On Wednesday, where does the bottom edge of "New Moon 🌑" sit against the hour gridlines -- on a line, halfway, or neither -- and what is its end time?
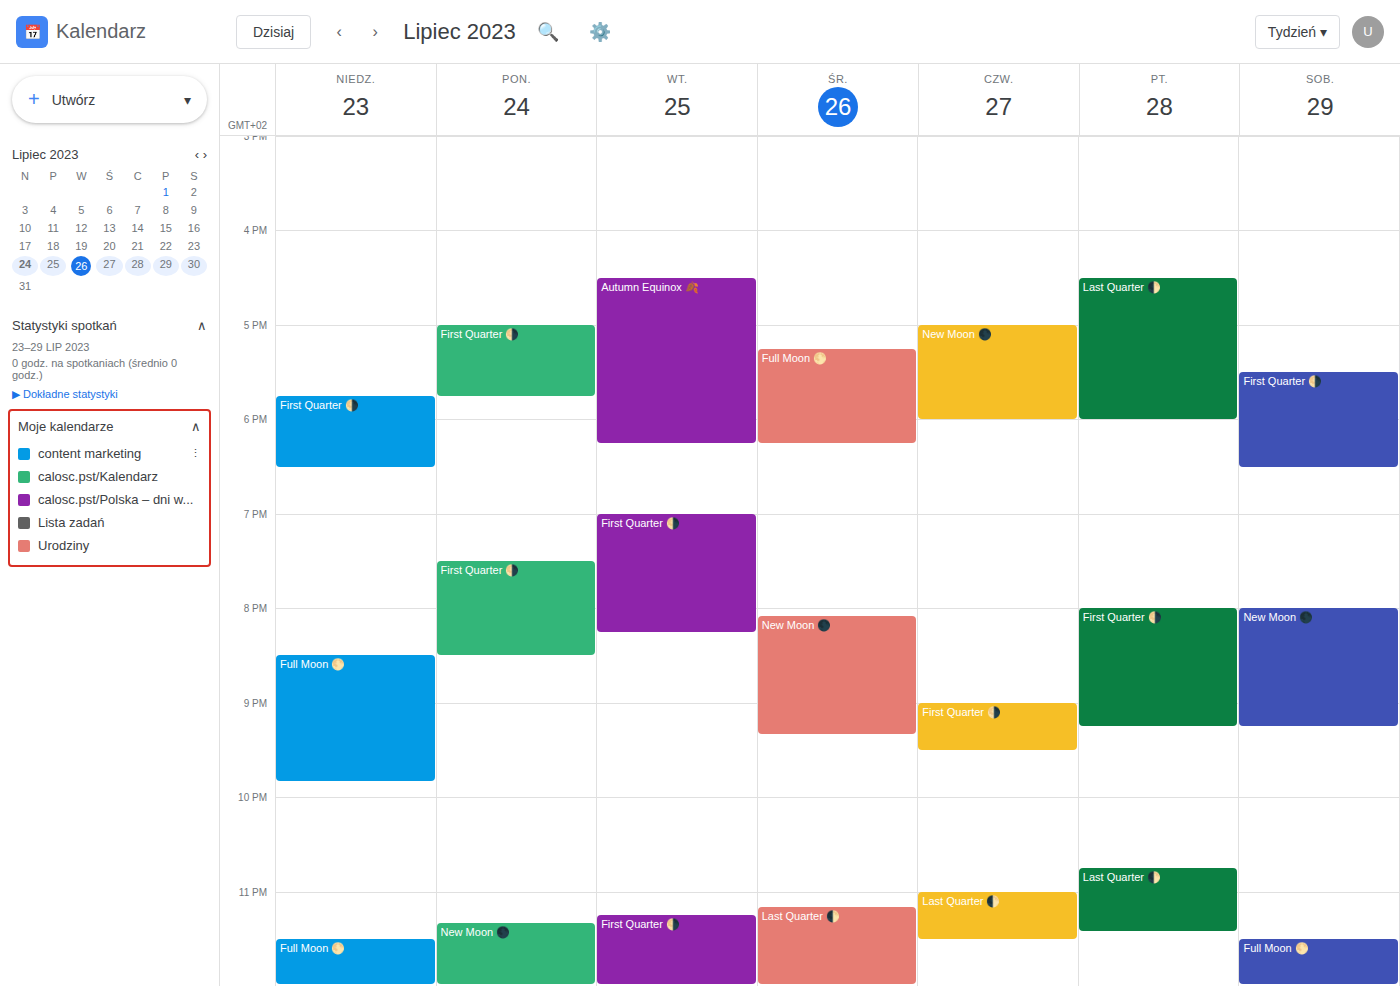
9:20 PM -- neither: 20 minutes below the 9 PM line and 40 minutes above the 10 PM line.